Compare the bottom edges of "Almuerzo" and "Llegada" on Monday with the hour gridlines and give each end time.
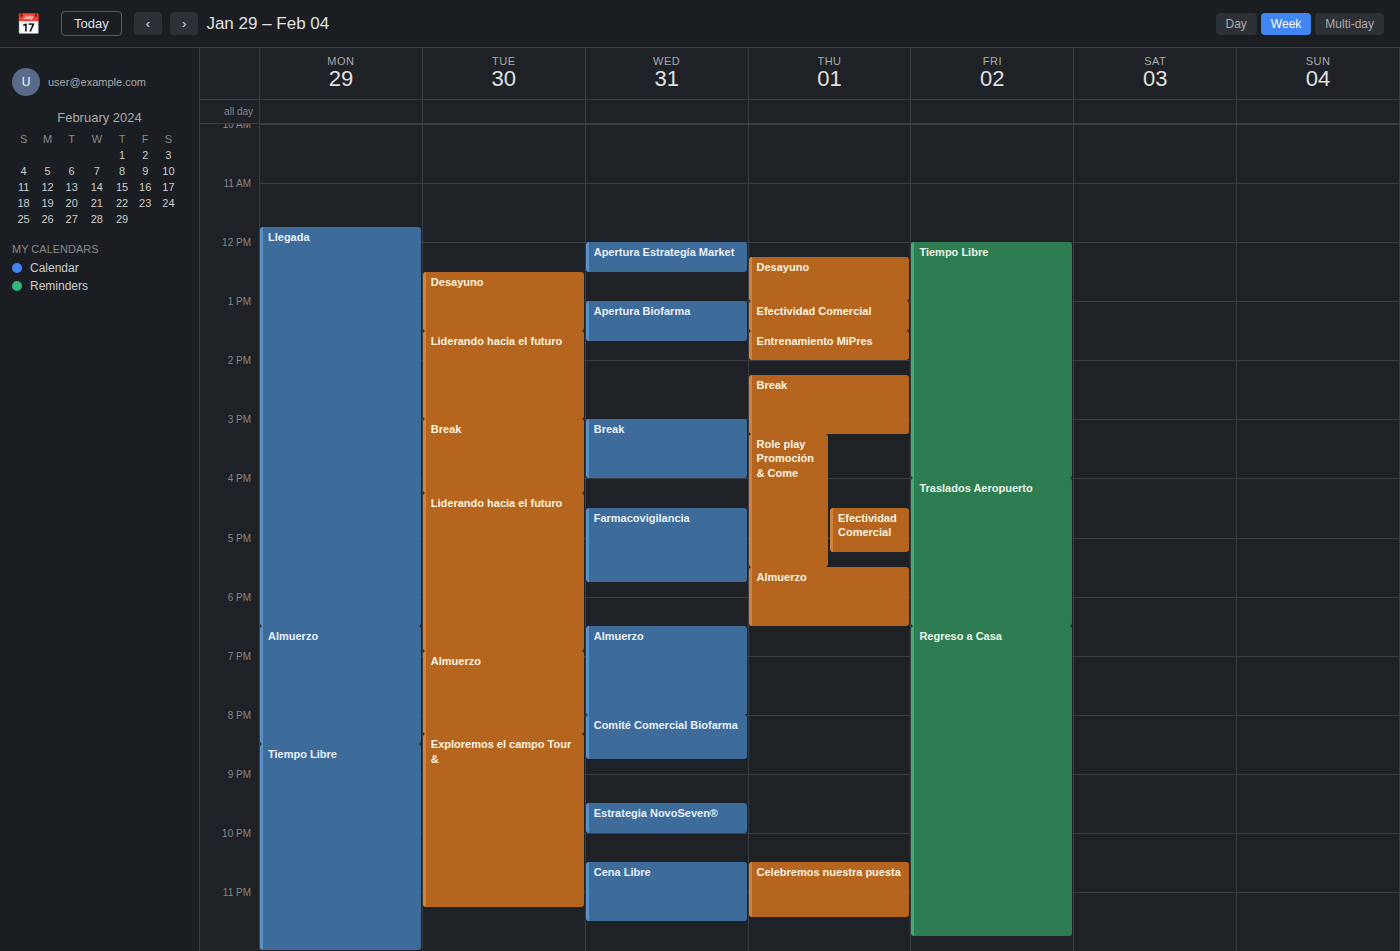
"Almuerzo": 8:30 PM, halfway between the 8 PM and 9 PM lines. "Llegada": 6:30 PM, halfway between the 6 PM and 7 PM lines.